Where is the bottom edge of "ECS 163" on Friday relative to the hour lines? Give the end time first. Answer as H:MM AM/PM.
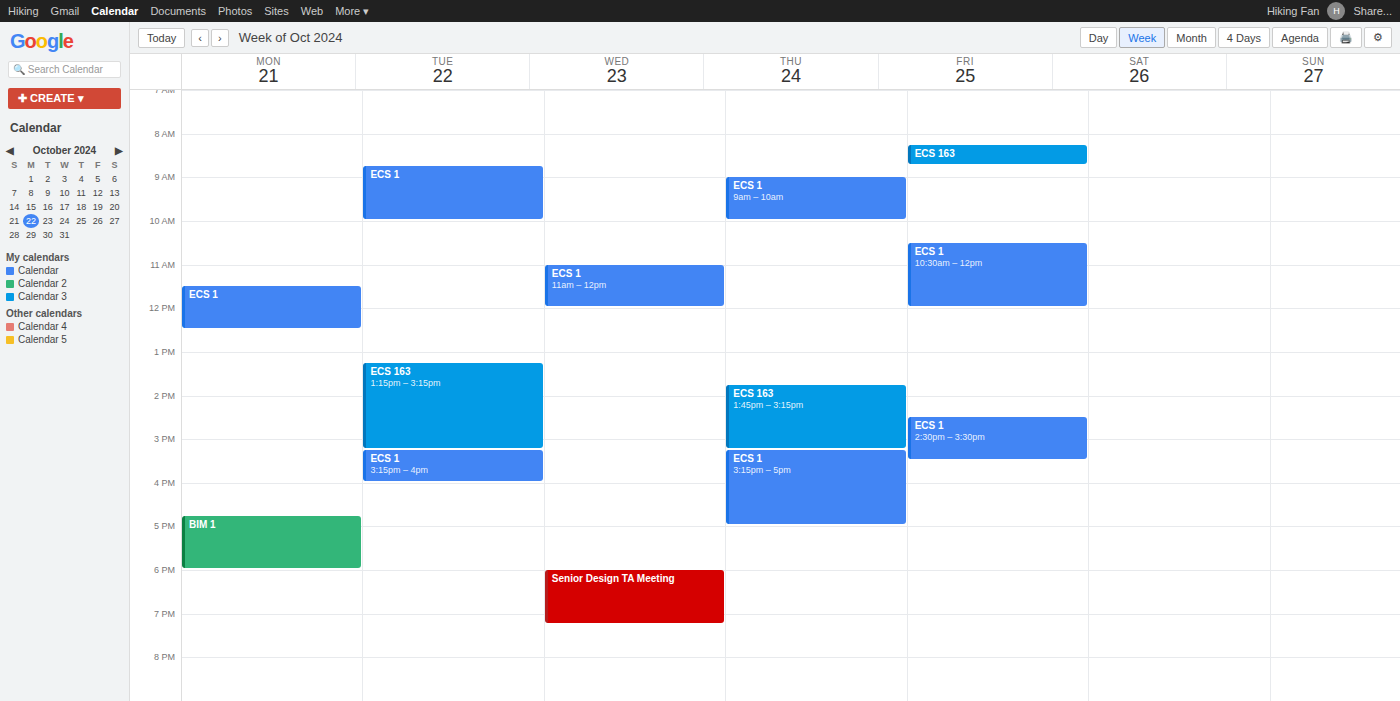
8:45 AM -- neither: three quarters of the way from the 8 AM line to the 9 AM line.